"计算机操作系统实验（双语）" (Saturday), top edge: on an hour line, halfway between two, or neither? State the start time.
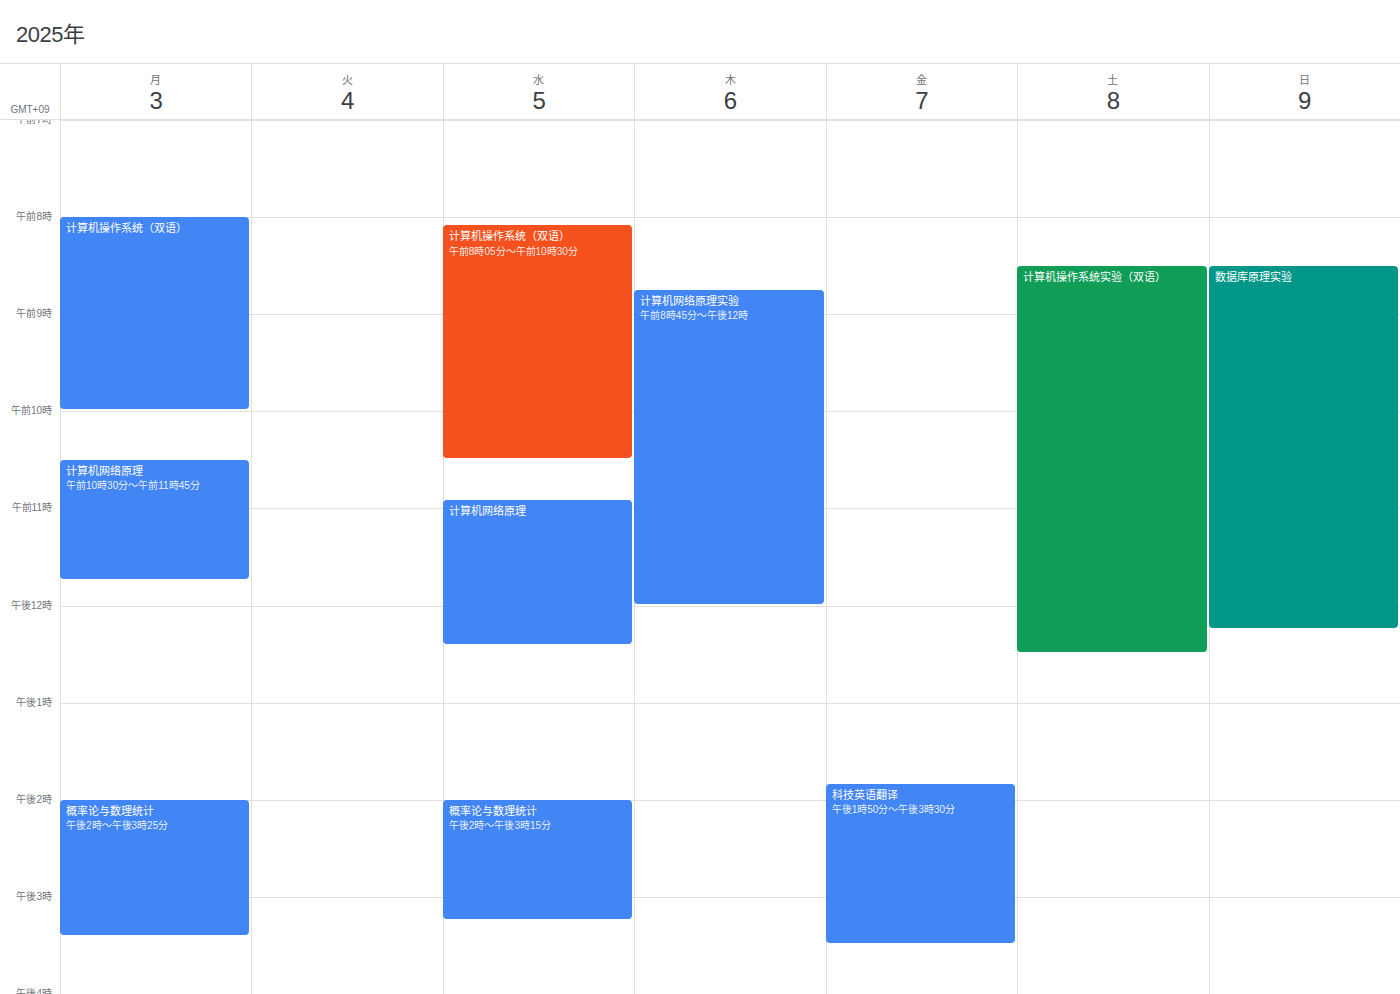
8:30 AM -- halfway between the 8 AM and 9 AM lines.